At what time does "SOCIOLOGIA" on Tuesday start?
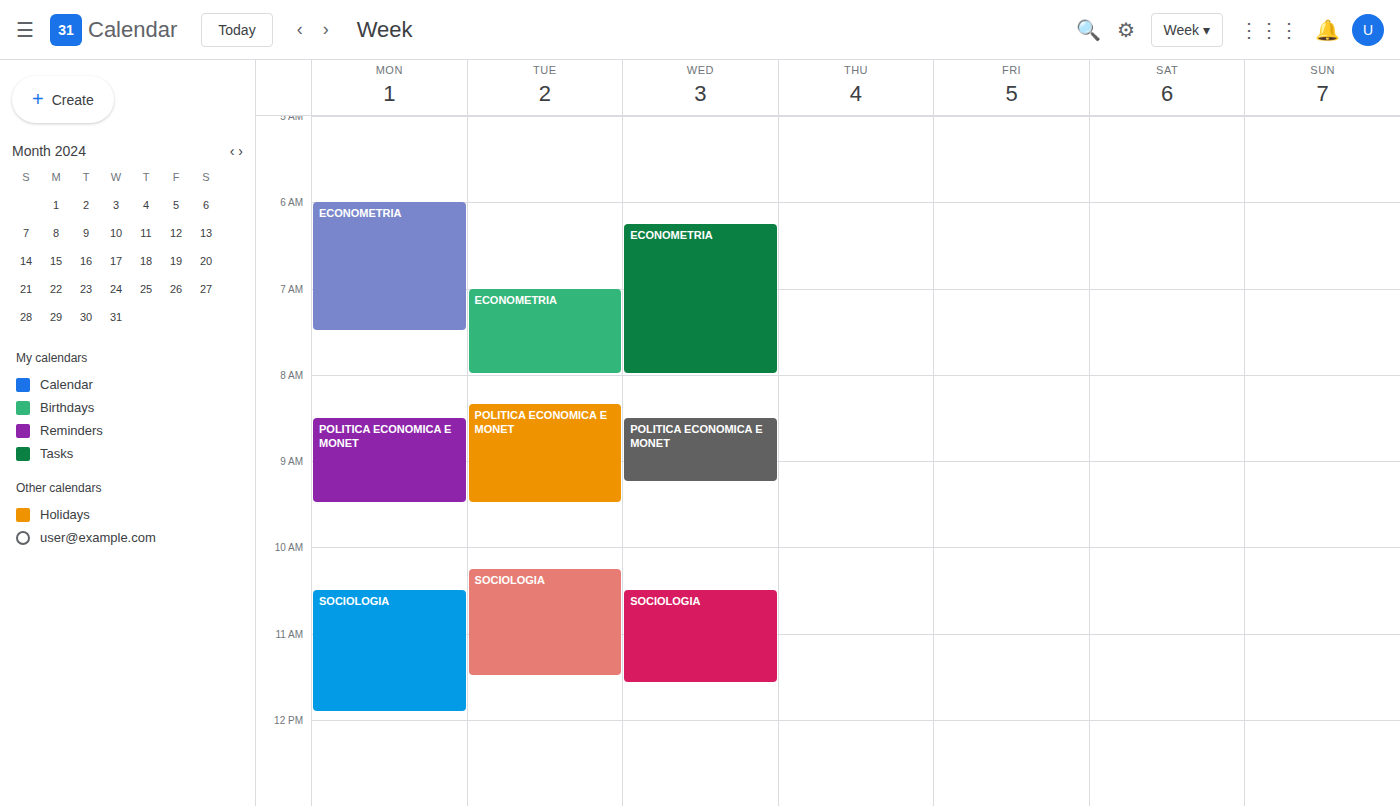
10:15 AM